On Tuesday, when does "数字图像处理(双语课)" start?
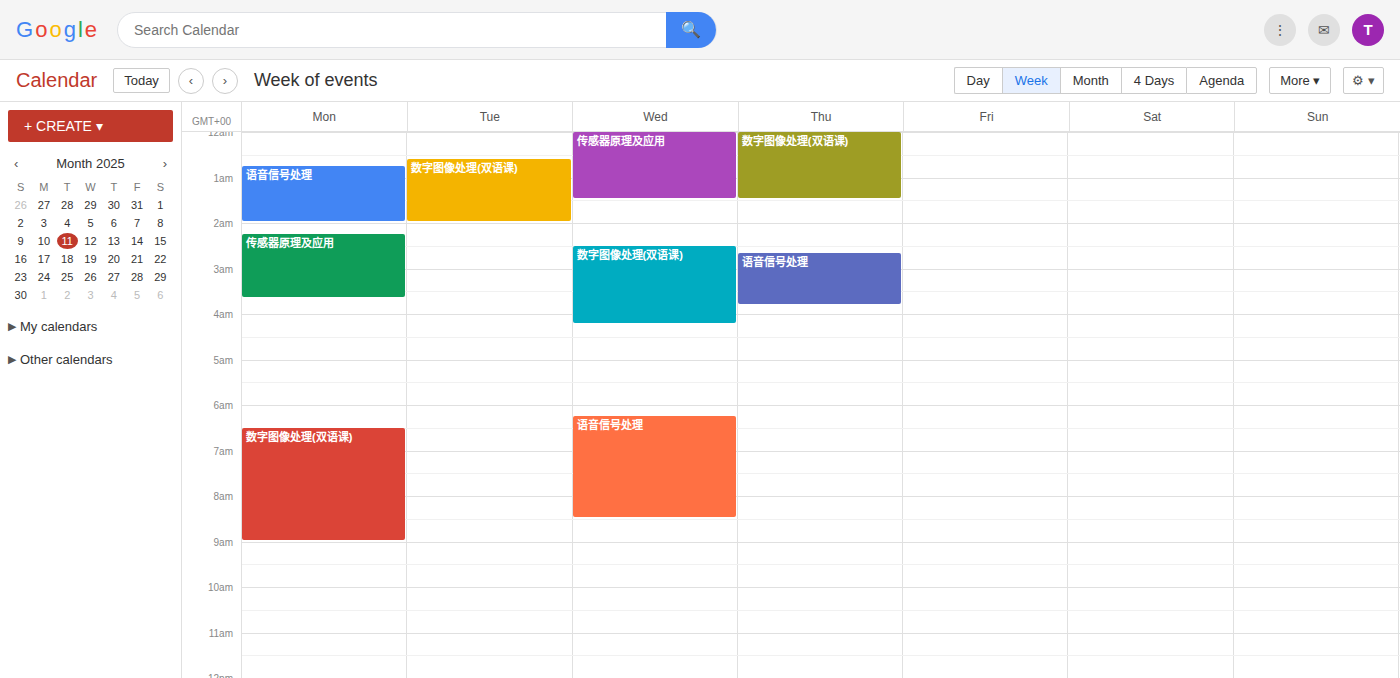
12:35 AM